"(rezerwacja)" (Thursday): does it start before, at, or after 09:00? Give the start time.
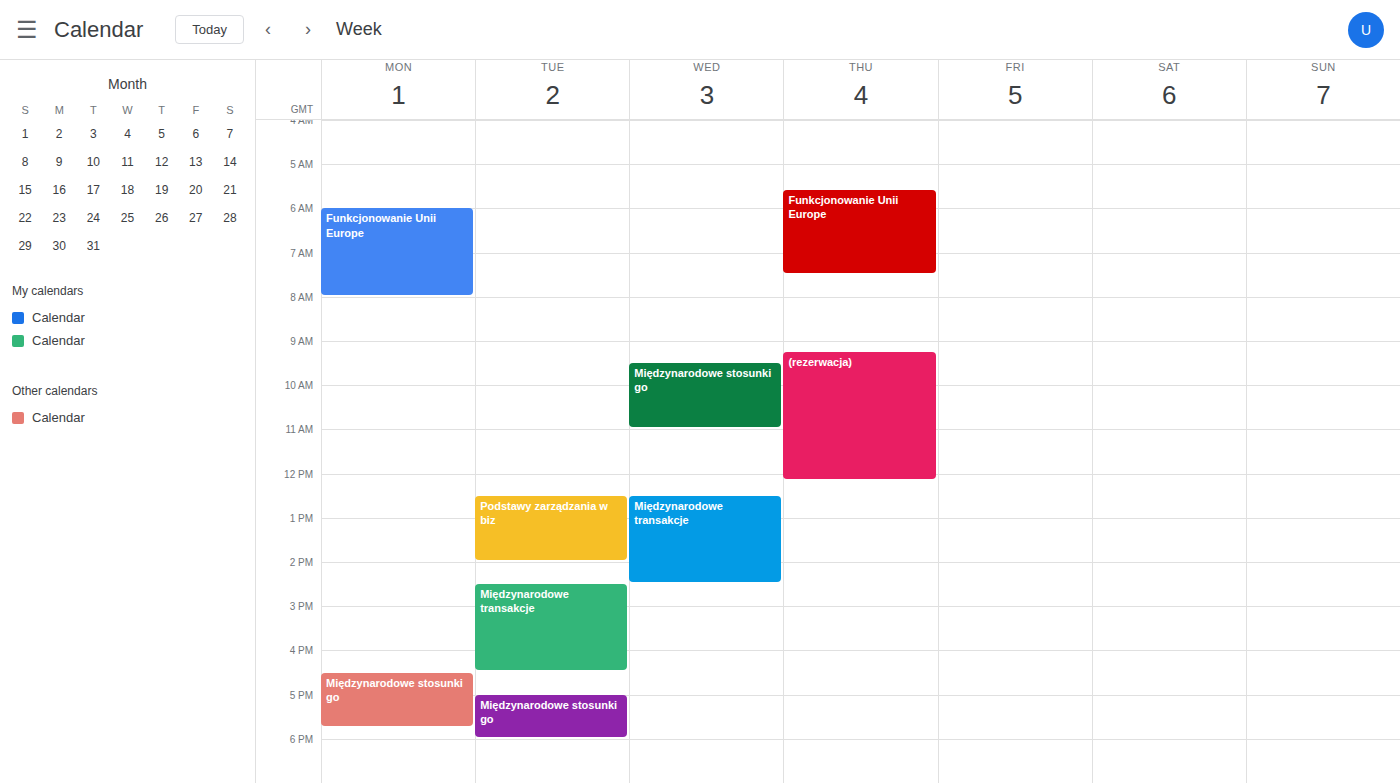
09:15 -- after 09:00, 15 minutes below the 09:00 line.